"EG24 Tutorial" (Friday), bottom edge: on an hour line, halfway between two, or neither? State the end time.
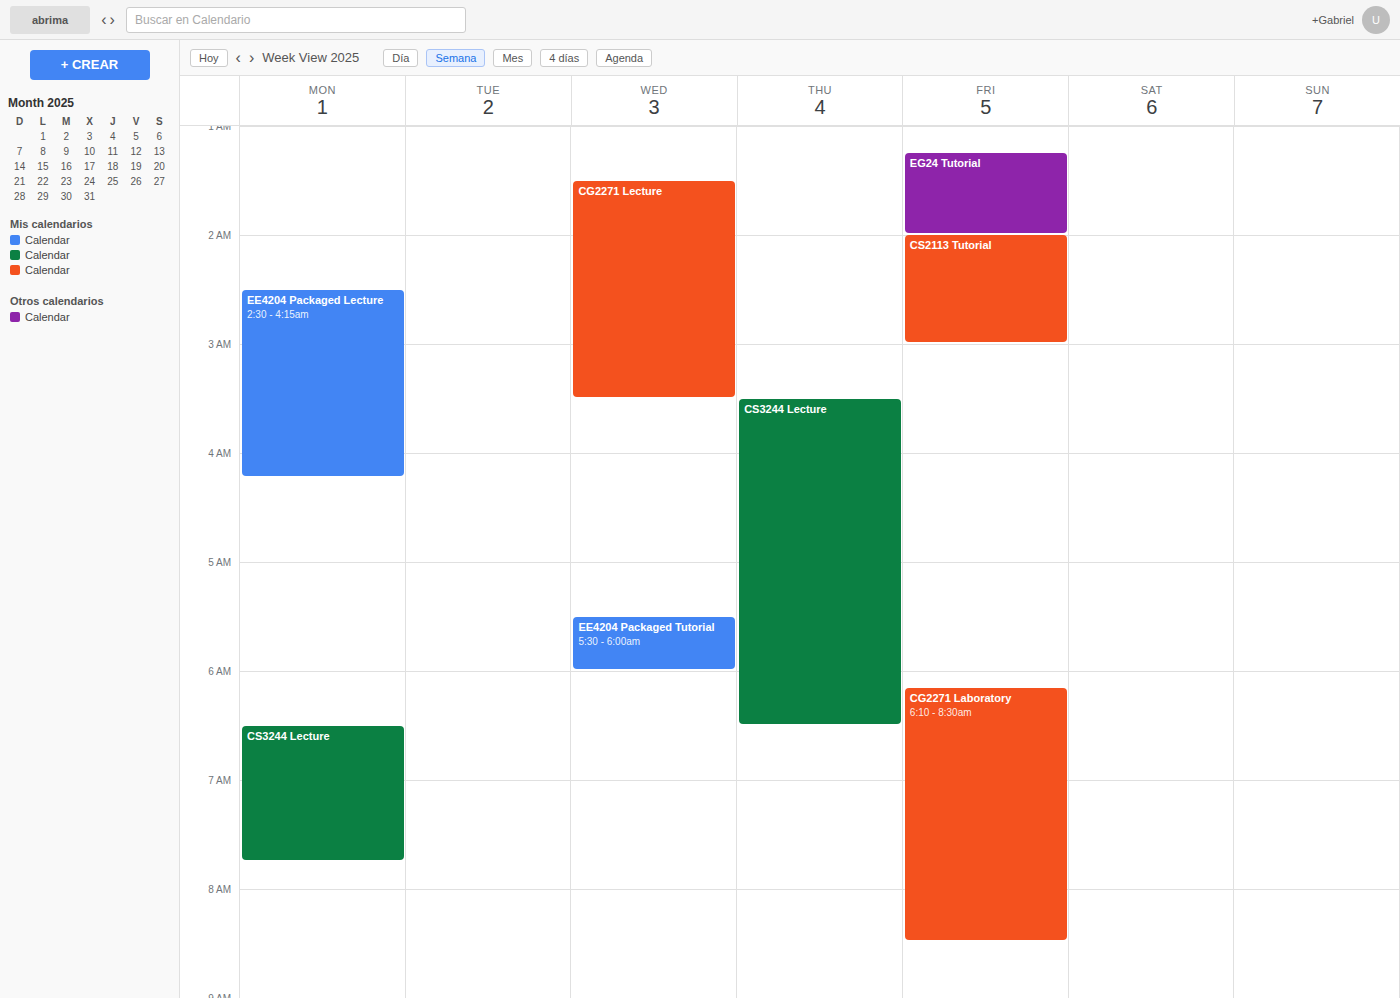
2:00 AM -- exactly on the 2 AM line.